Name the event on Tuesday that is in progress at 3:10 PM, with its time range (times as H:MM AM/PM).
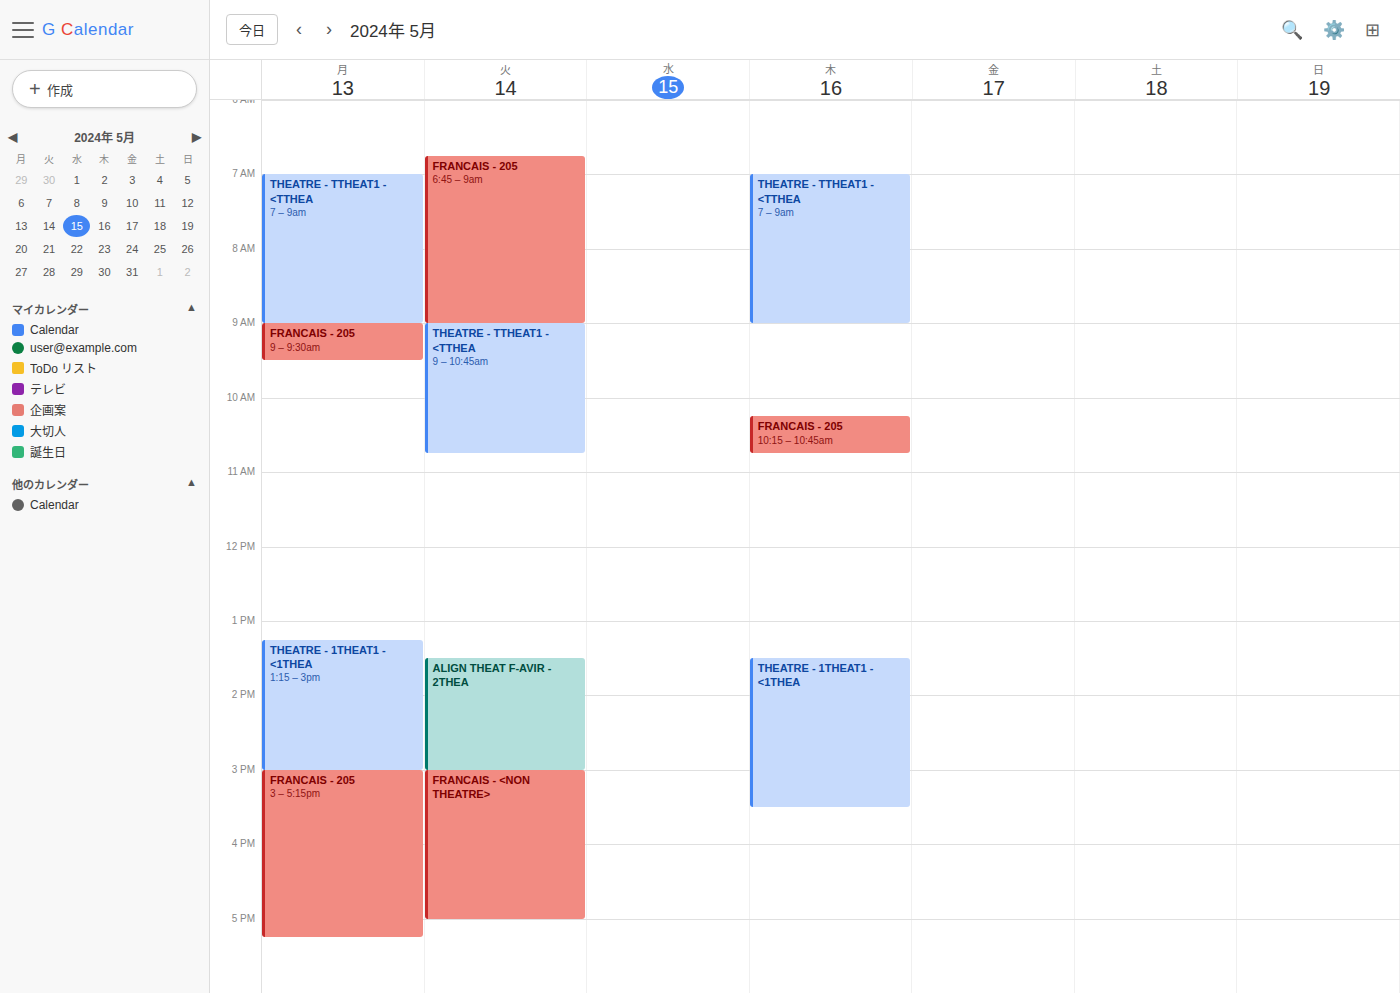
"FRANCAIS - <NON THEATRE>", 3:00 PM to 5:00 PM